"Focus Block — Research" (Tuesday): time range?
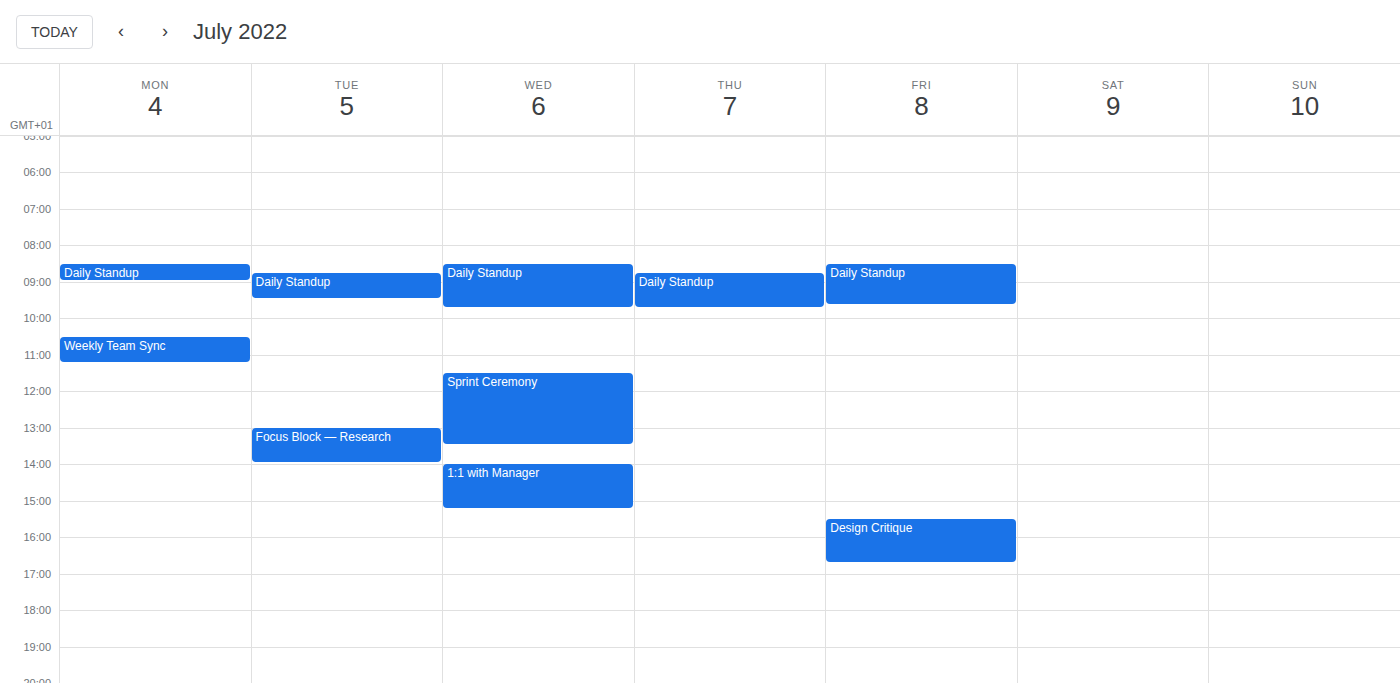
1:00 PM to 2:00 PM